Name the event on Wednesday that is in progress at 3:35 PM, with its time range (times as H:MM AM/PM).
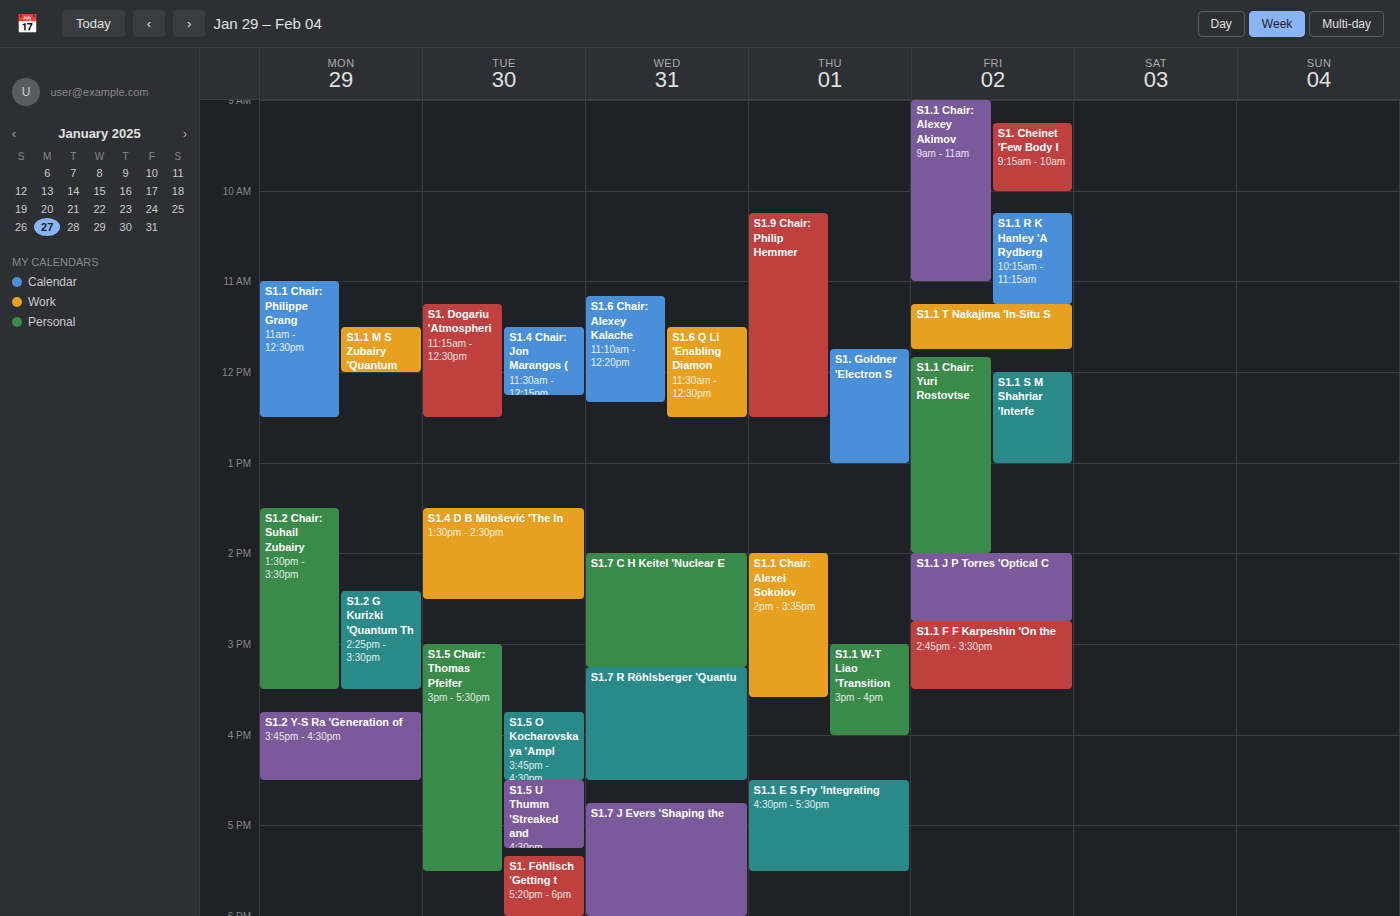
"S1.7 R Röhlsberger 'Quantu", 3:15 PM to 4:30 PM